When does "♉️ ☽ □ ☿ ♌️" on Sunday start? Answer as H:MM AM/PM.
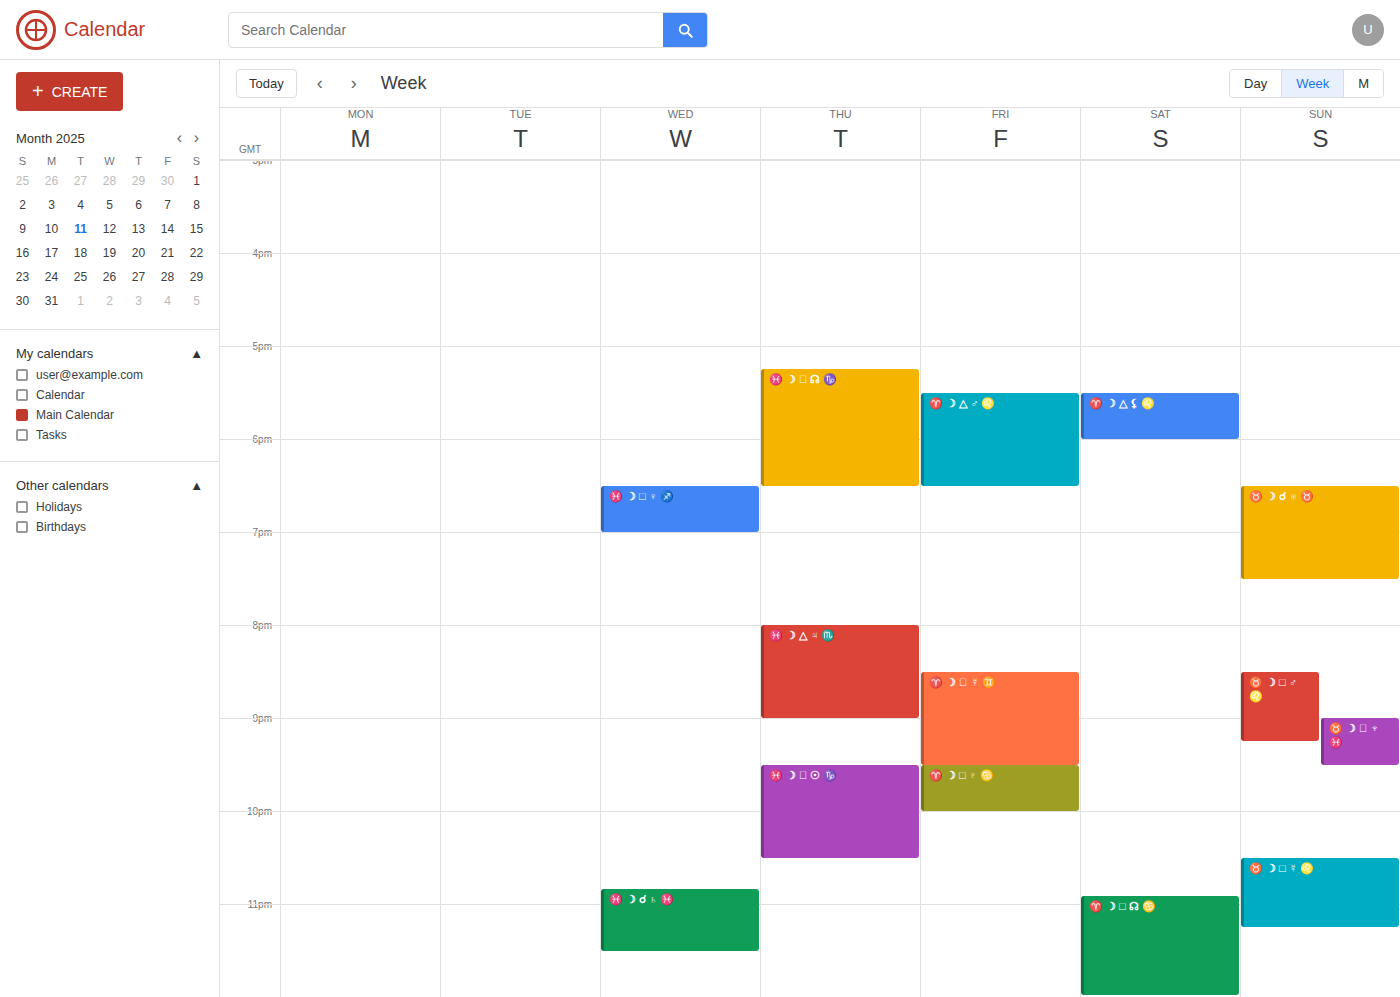
10:30 PM